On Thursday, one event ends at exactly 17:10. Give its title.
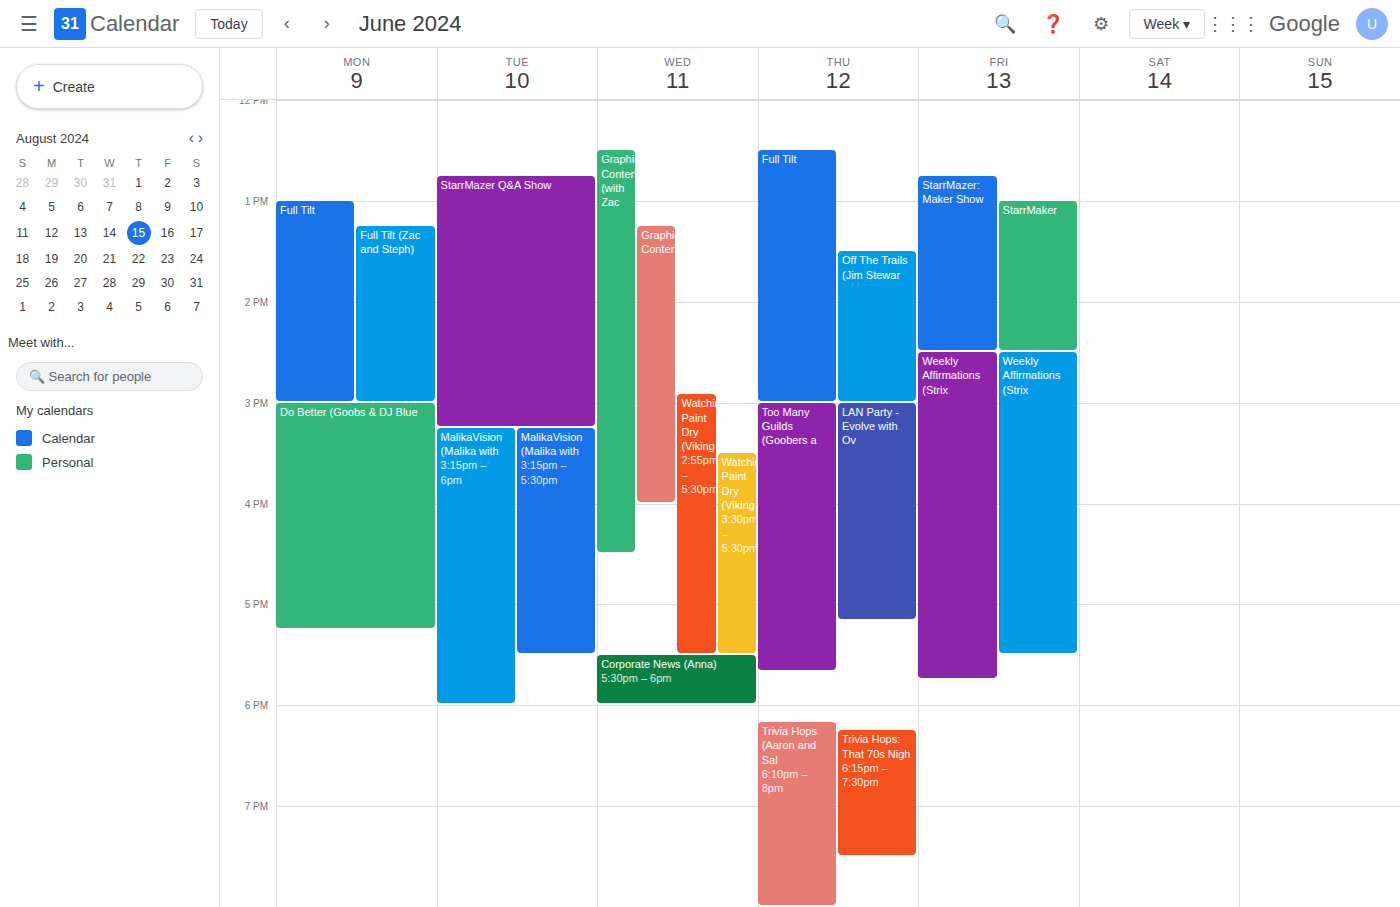
"LAN Party - Evolve with Ov"